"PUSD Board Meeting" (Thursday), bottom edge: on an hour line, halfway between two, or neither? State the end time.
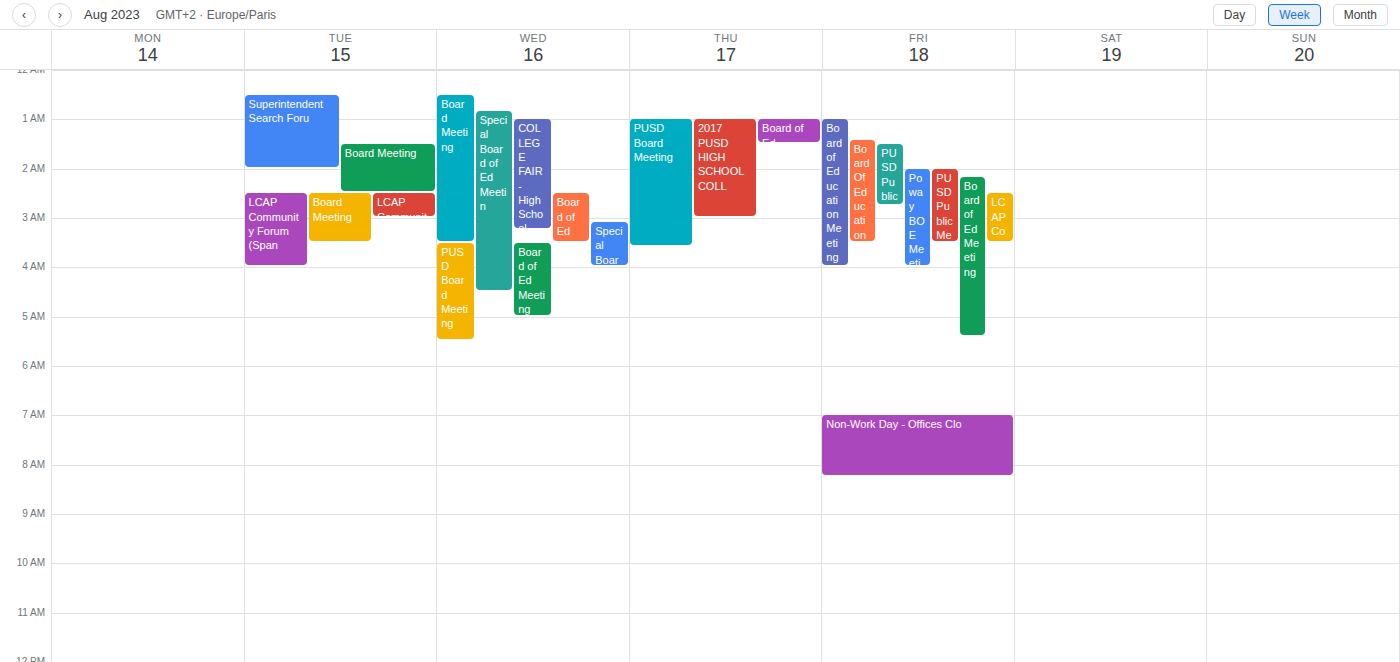
3:35 AM -- neither: 35 minutes below the 3 AM line and 25 minutes above the 4 AM line.